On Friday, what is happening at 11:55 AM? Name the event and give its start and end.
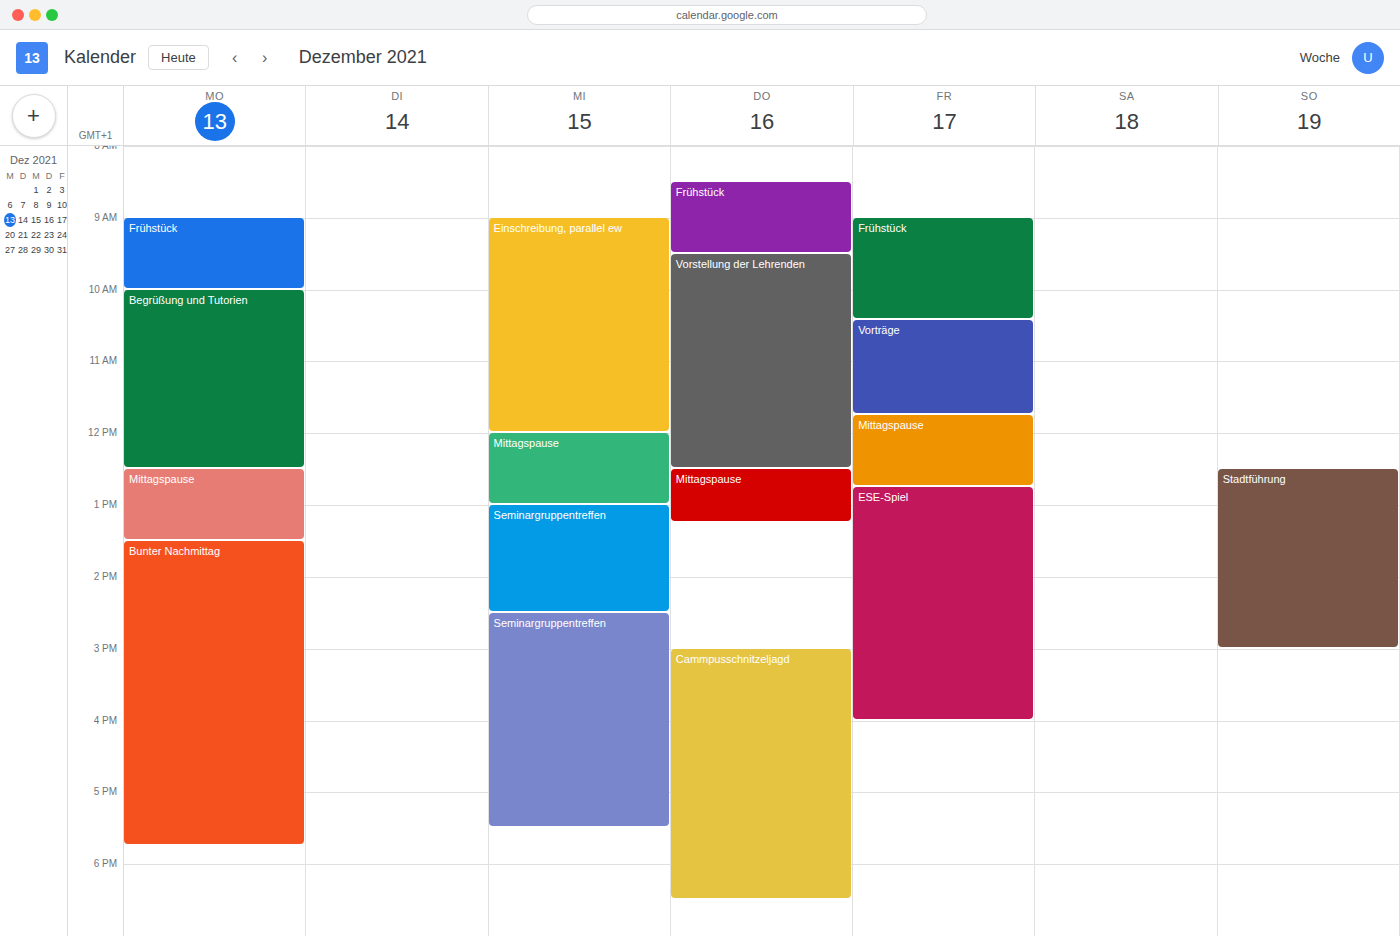
"Mittagspause", 11:45 AM to 12:45 PM